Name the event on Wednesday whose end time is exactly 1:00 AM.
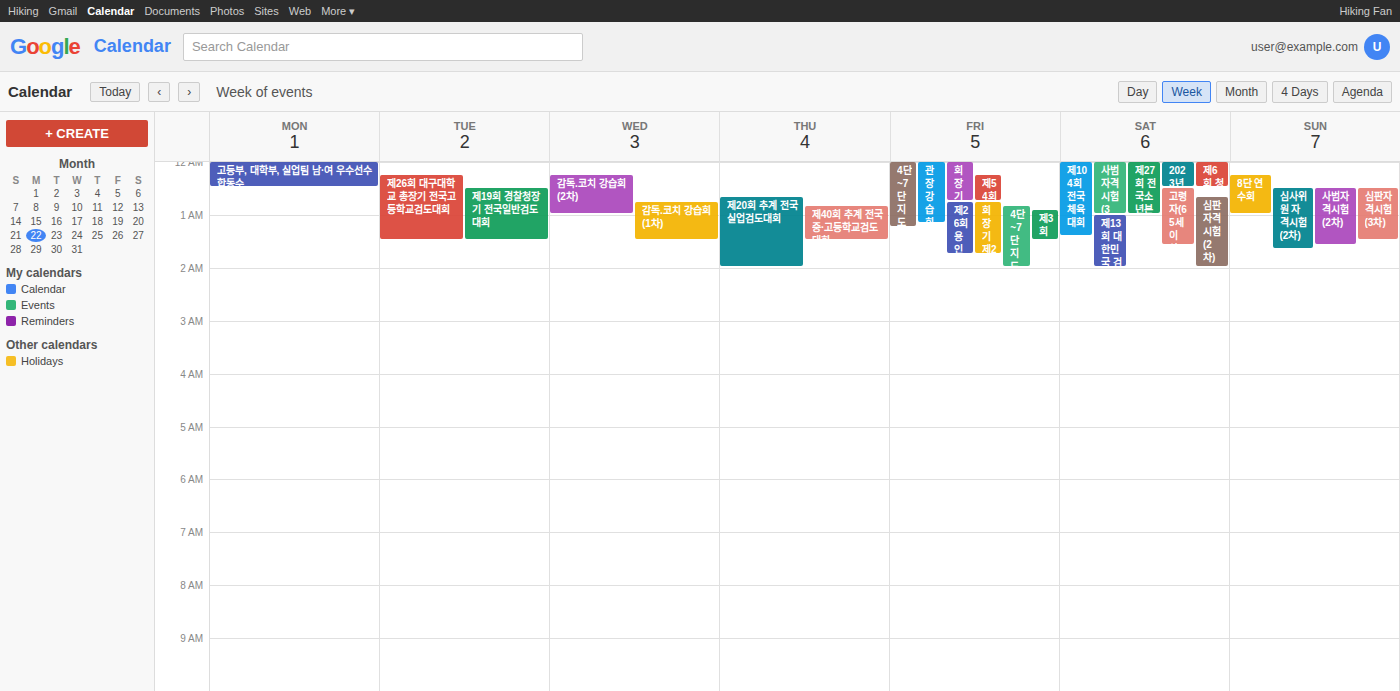
"감독.코치 강습회(2차)"